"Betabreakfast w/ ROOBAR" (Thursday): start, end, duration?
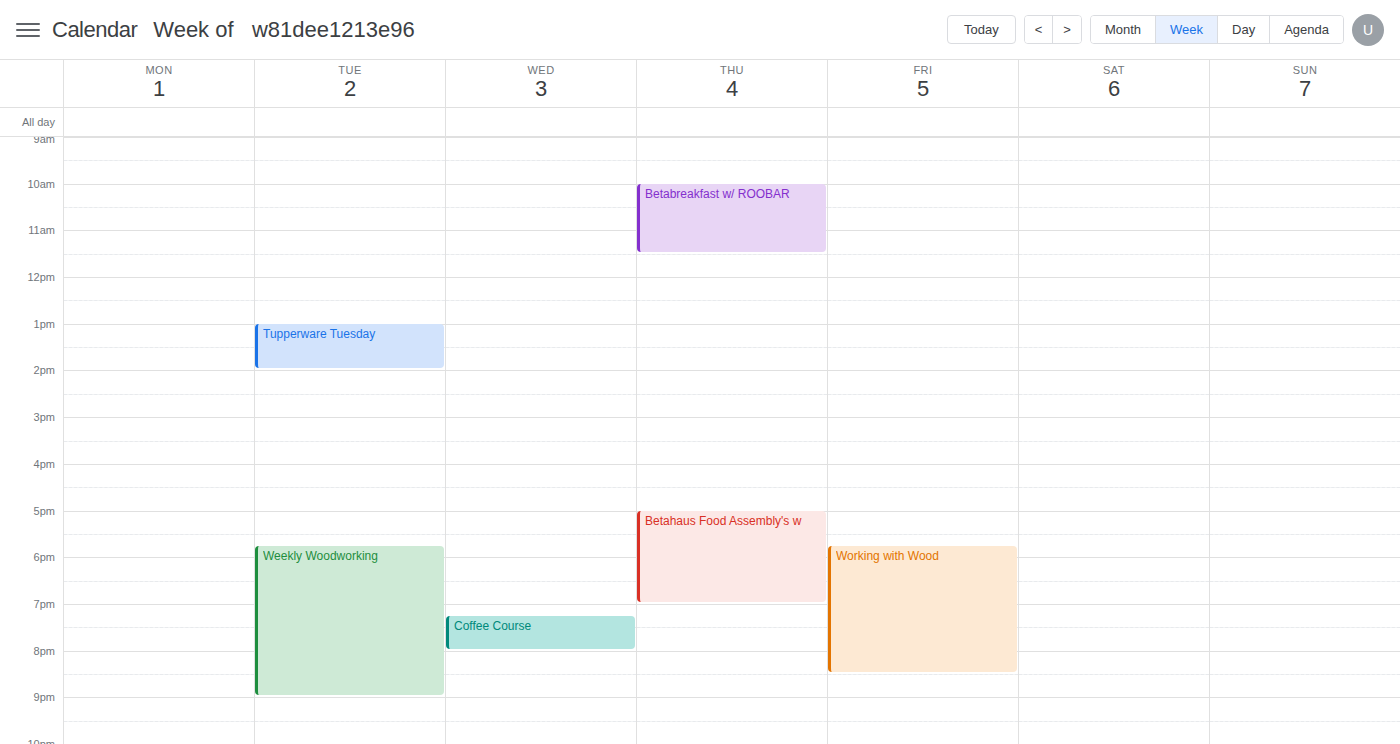
10:00 AM to 11:30 AM, 1 hour 30 minutes